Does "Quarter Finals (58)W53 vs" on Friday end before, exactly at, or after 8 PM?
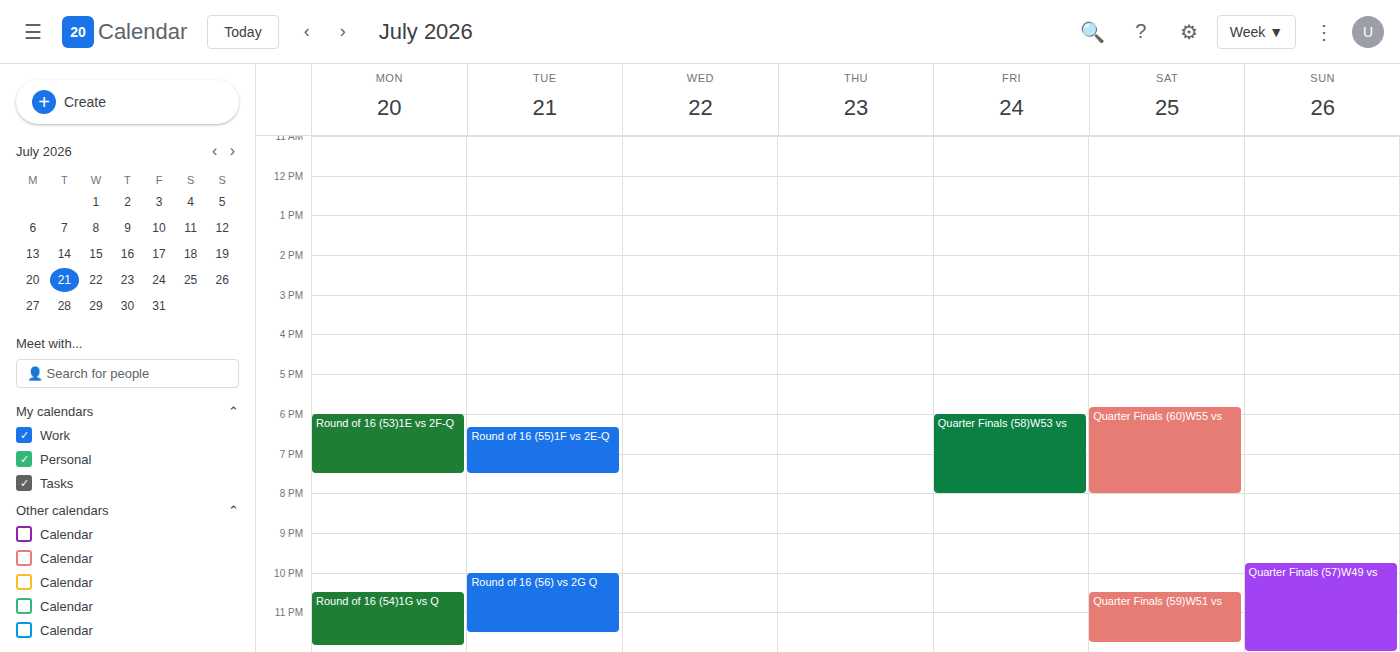
8:00 PM -- exactly at 8 PM, on the 8 PM line.